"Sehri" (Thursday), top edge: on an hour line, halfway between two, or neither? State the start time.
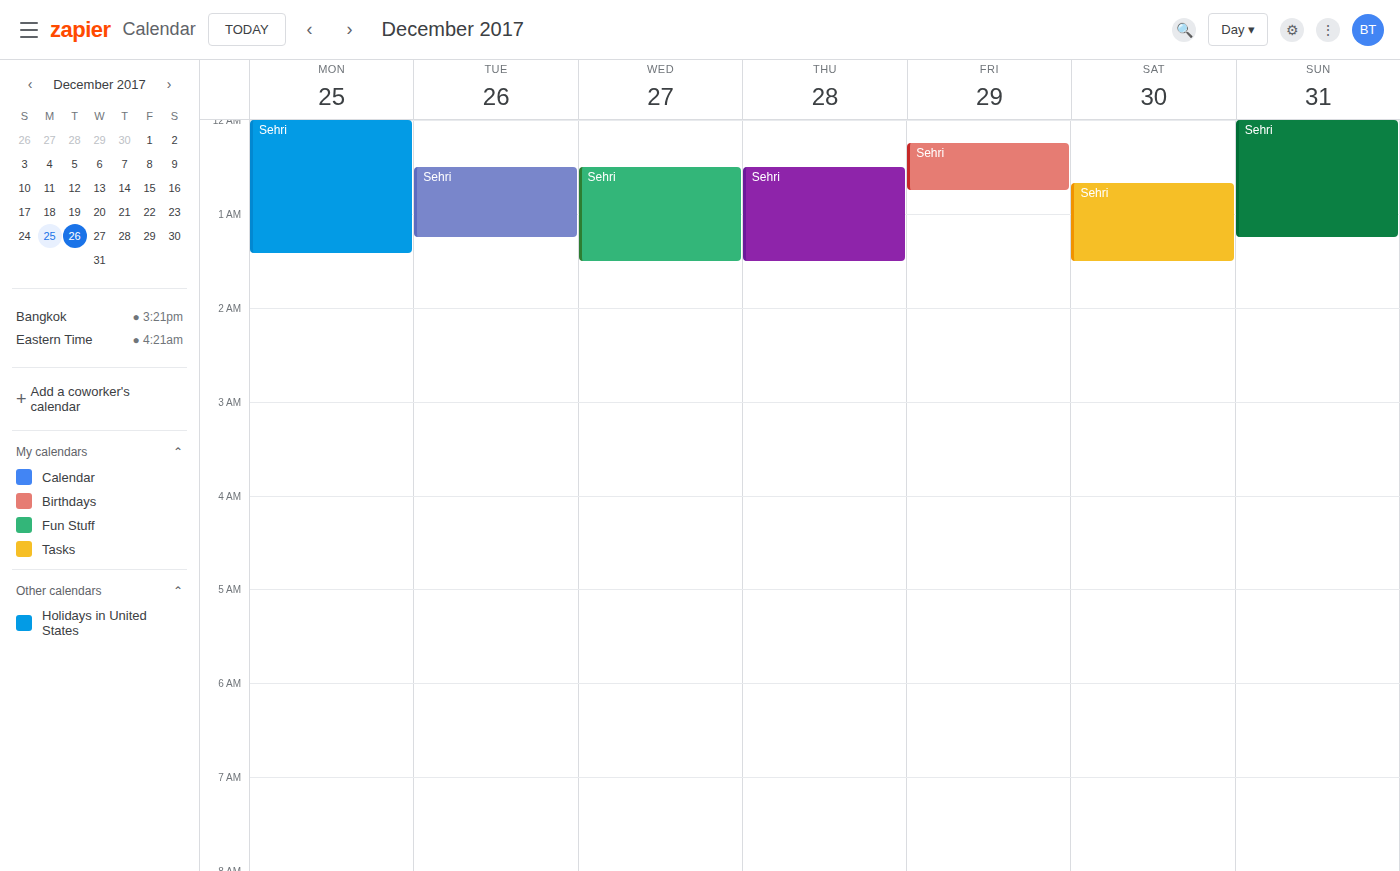
00:30 -- halfway between the 00:00 and 01:00 lines.